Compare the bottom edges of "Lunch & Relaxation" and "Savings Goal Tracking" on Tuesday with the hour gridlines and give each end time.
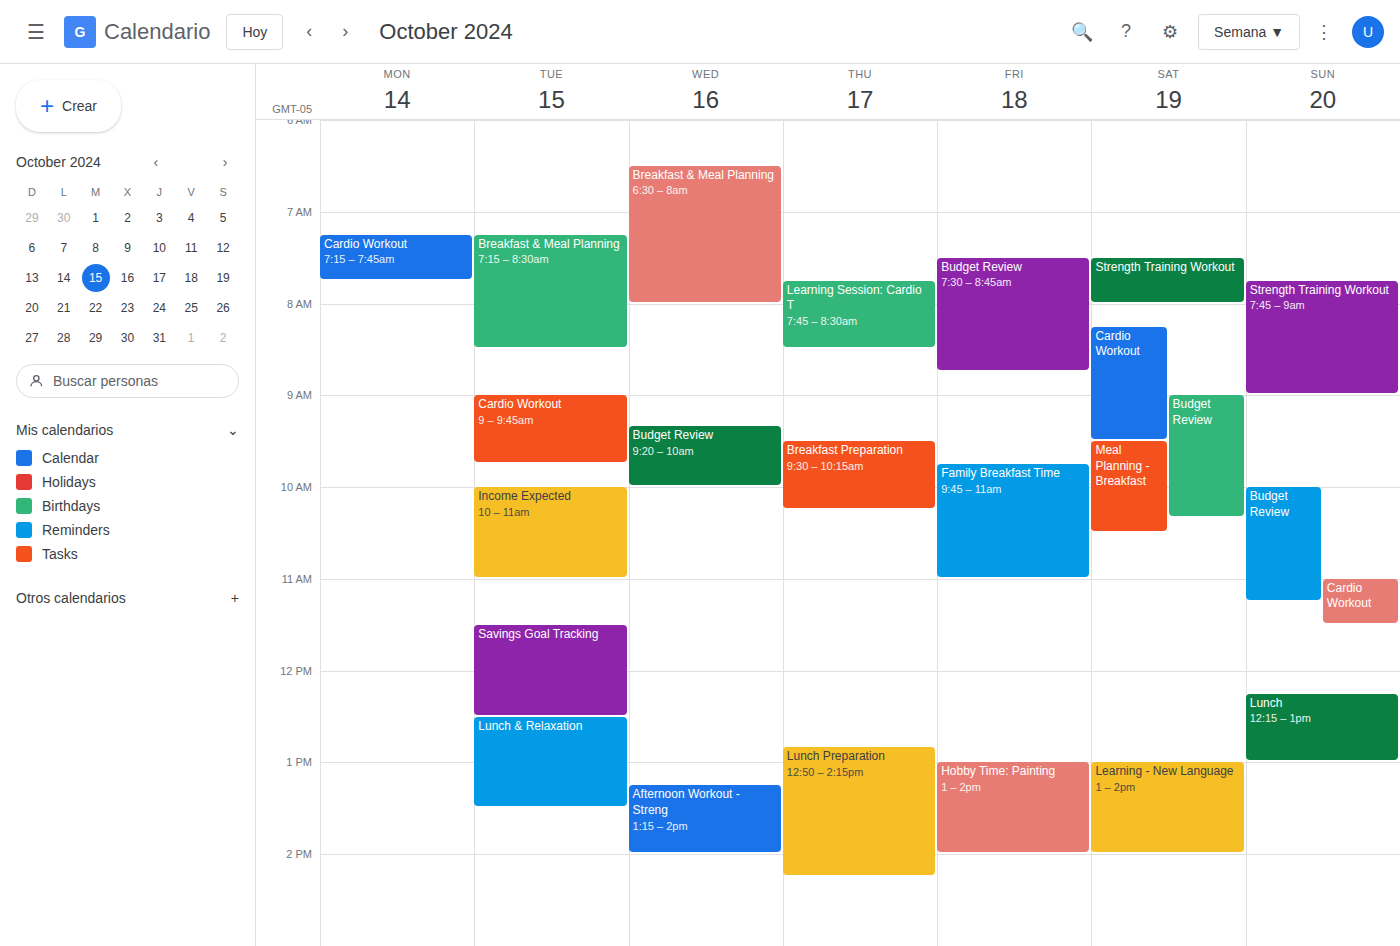
"Lunch & Relaxation": 13:30, halfway between the 13:00 and 14:00 lines. "Savings Goal Tracking": 12:30, halfway between the 12:00 and 13:00 lines.